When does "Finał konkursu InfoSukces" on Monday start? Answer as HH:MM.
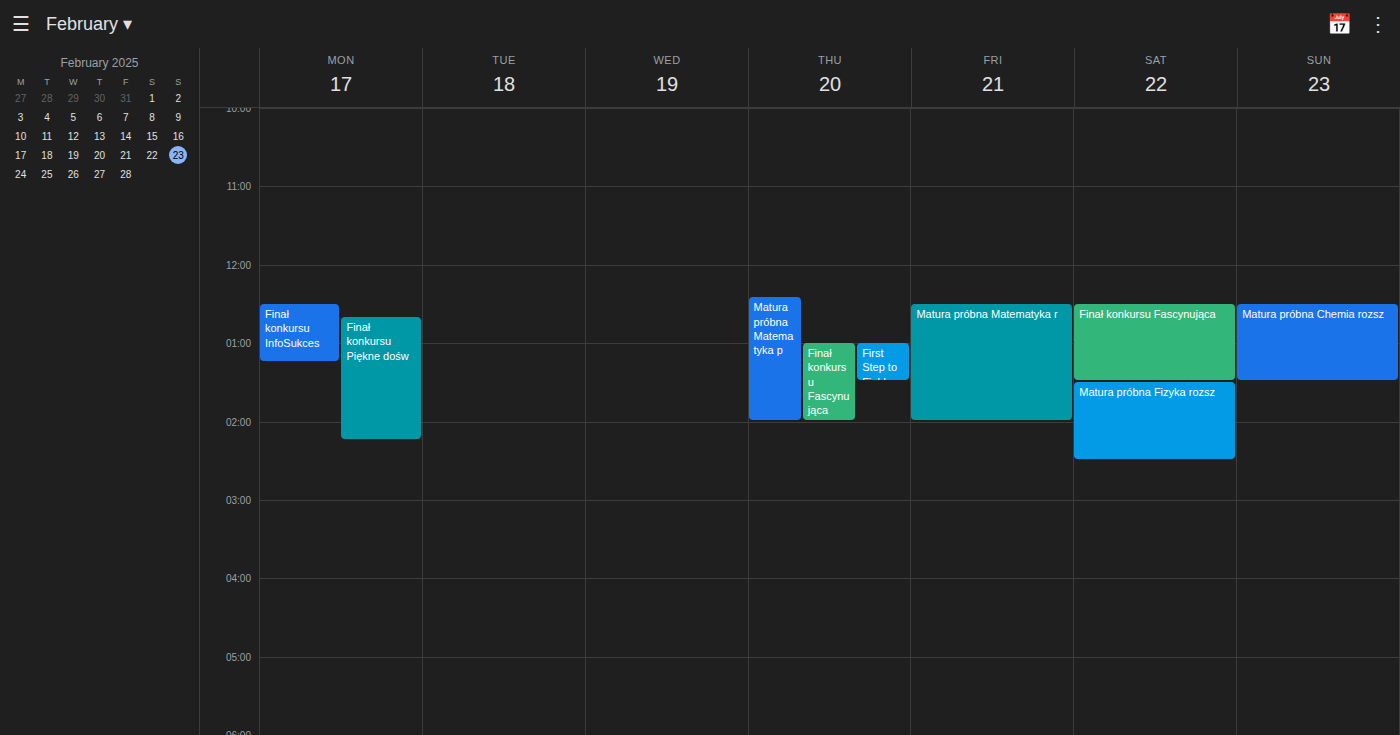
12:30